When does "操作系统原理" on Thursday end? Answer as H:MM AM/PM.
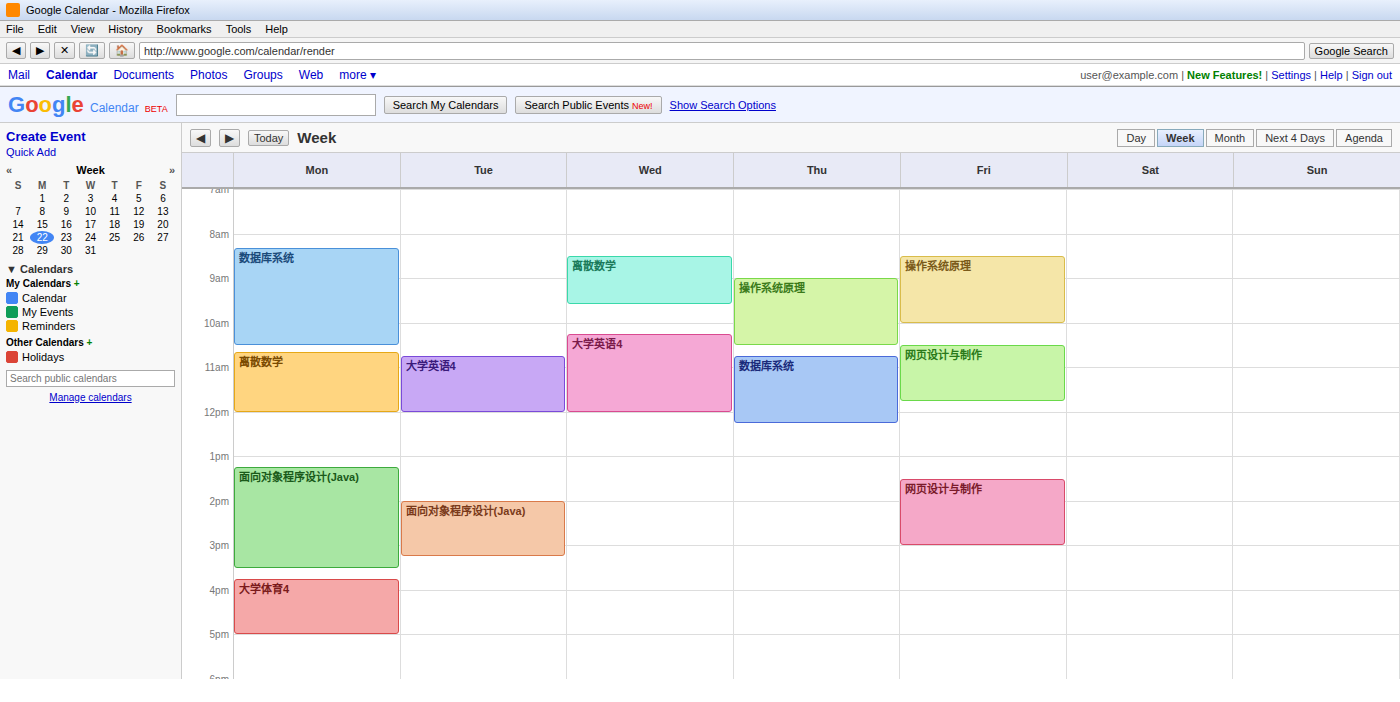
10:30 AM